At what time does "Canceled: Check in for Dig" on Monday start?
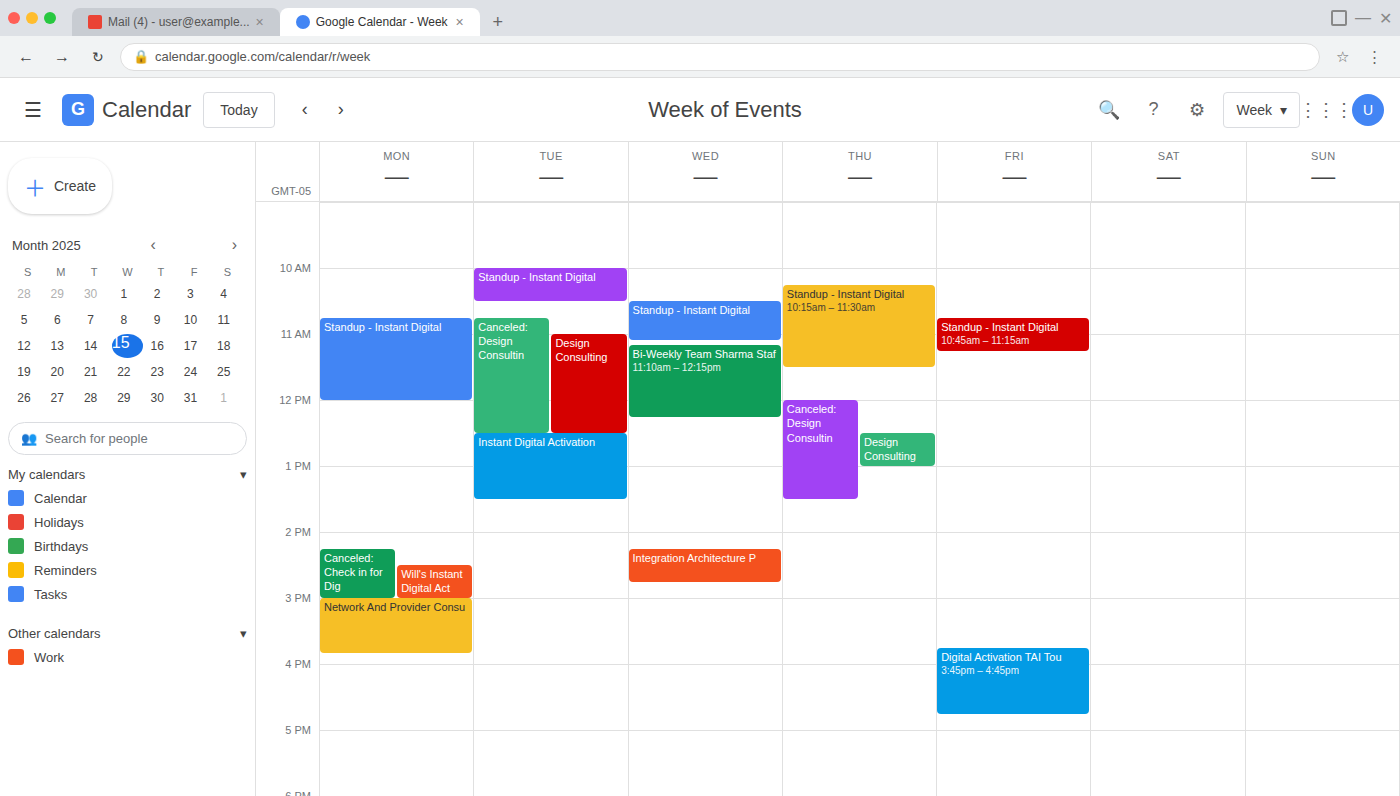
2:15 PM